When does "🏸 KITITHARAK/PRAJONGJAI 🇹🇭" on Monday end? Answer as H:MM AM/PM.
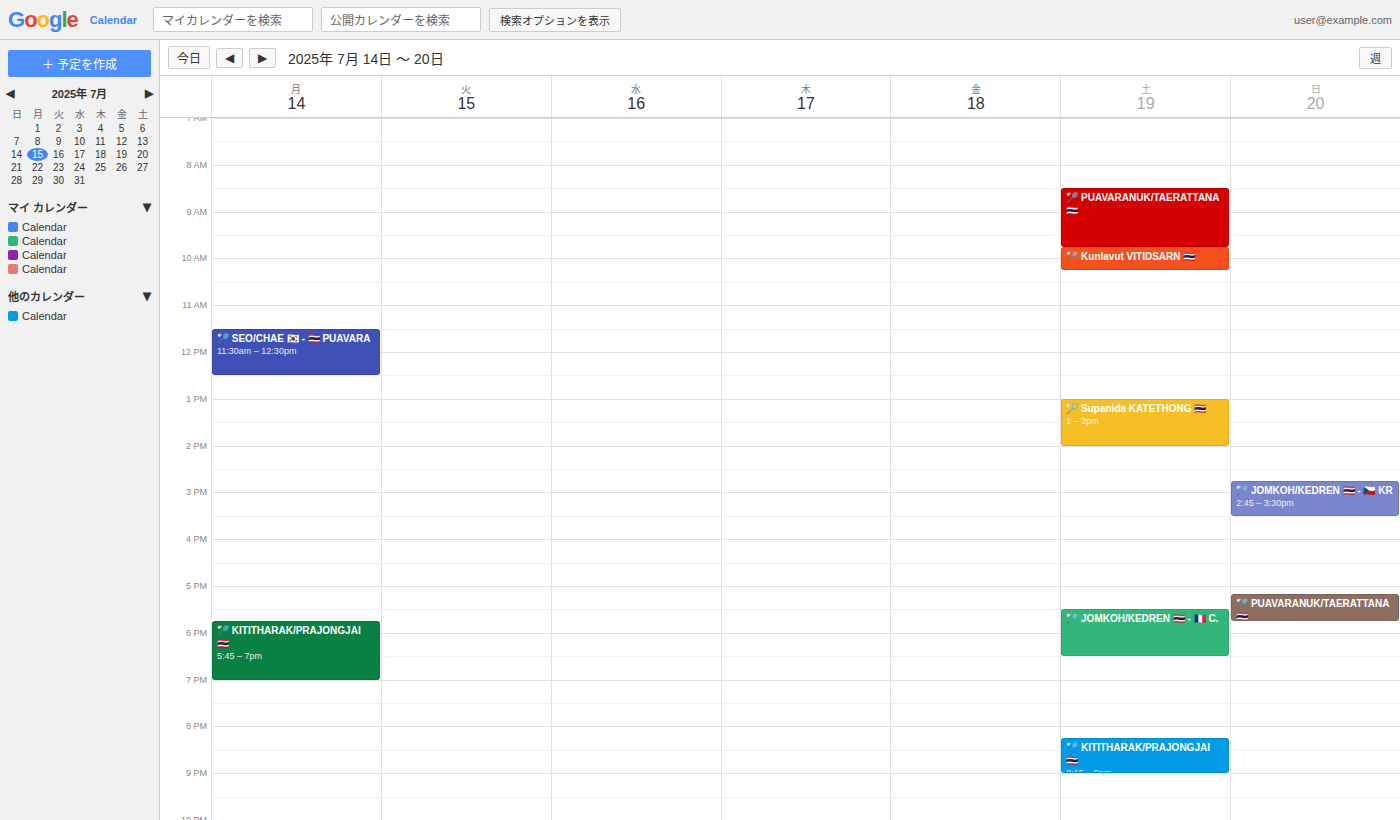
7:00 PM